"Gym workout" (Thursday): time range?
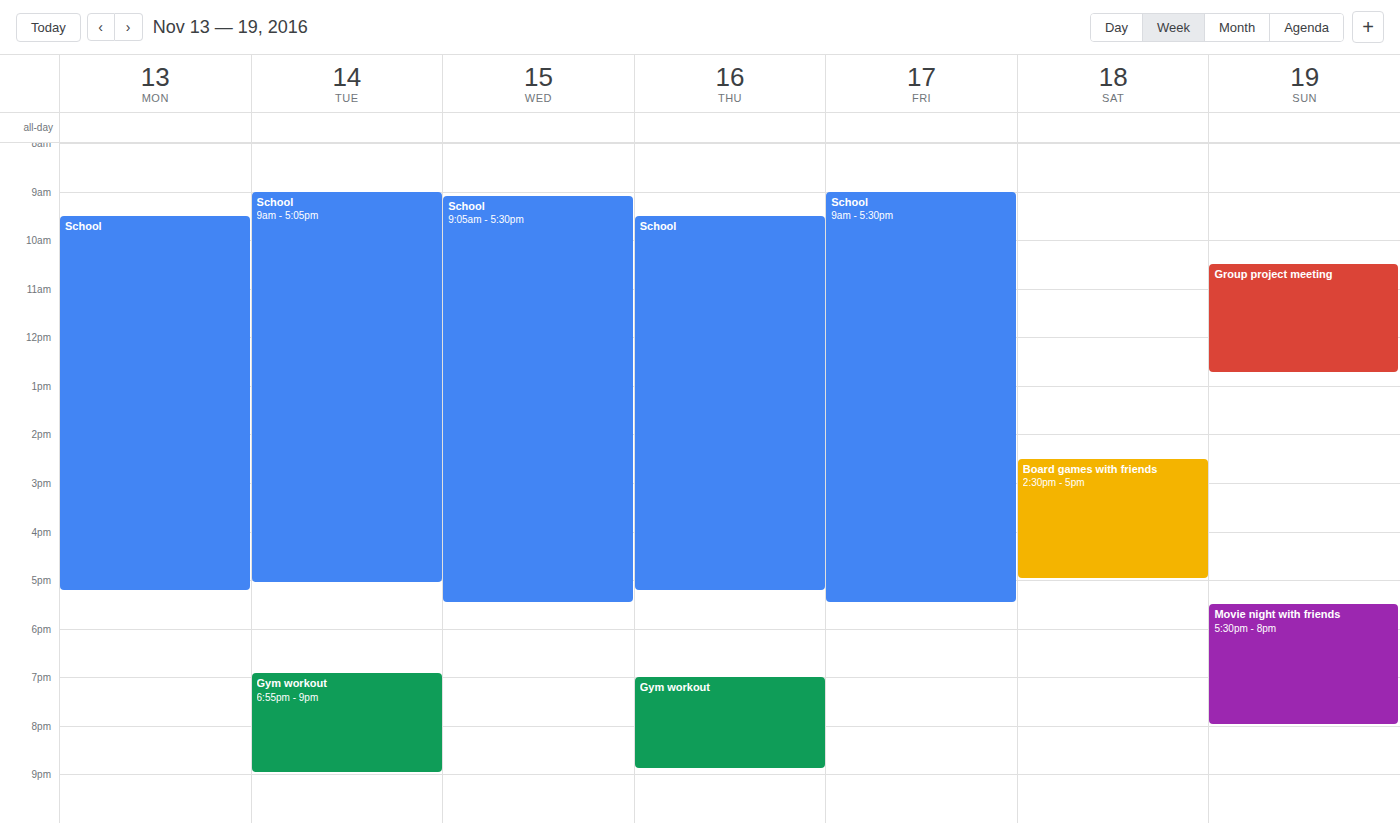
19:00 to 20:55